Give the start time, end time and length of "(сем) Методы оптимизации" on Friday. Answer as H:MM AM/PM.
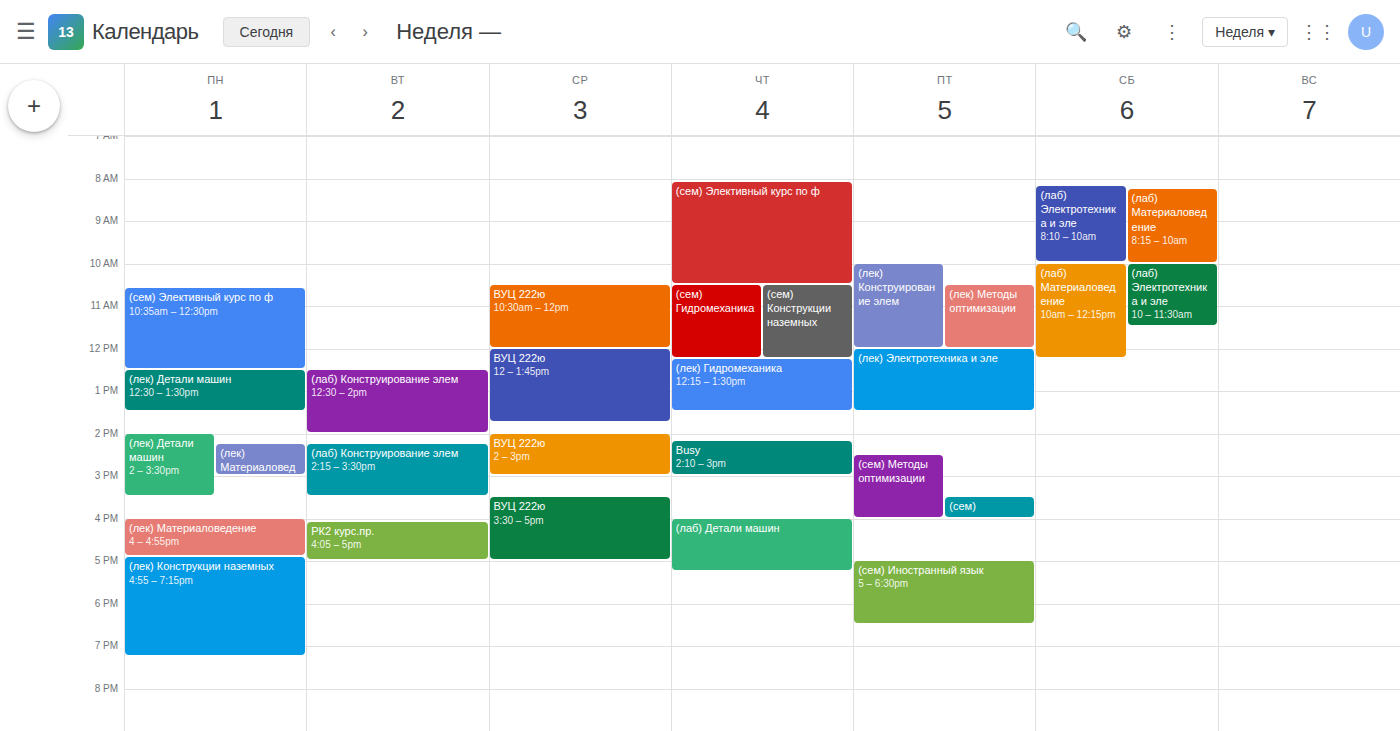
2:30 PM to 4:00 PM, 1 hour 30 minutes